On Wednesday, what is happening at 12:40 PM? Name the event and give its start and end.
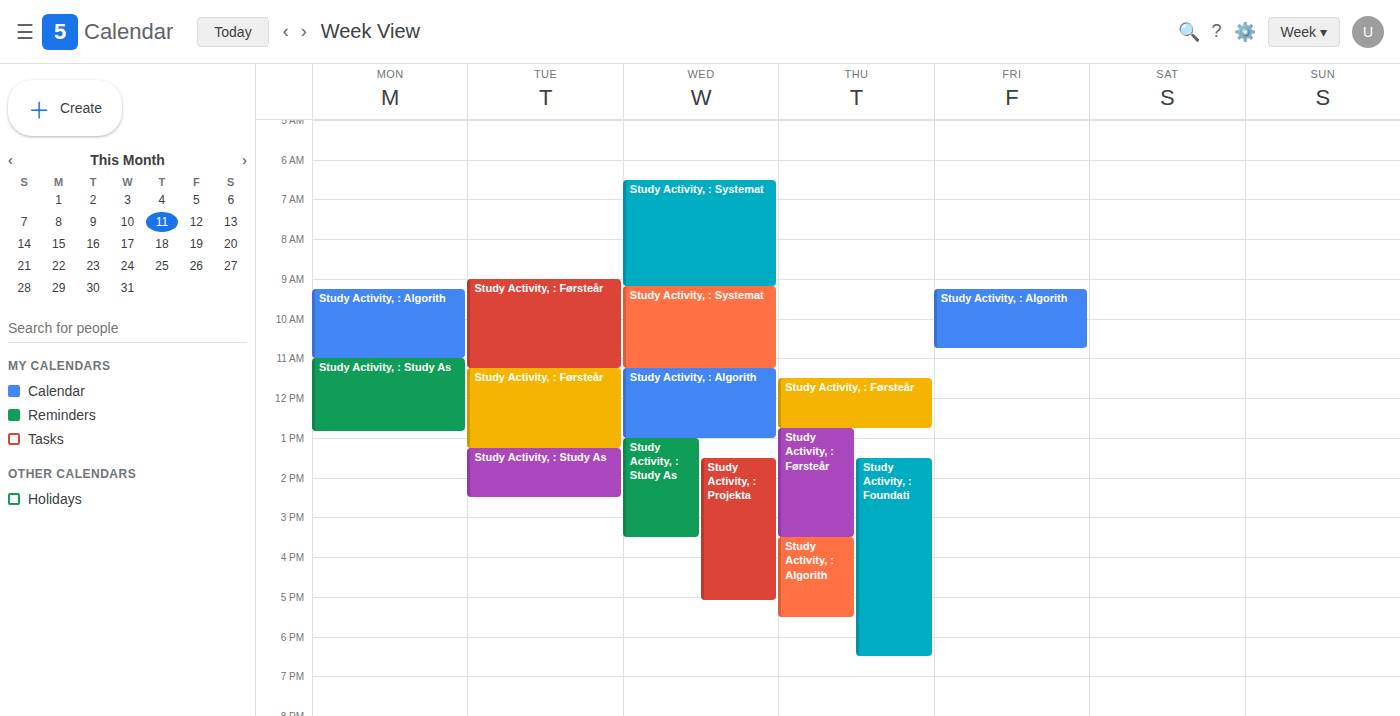
"Study Activity, : Algorith", 11:15 AM to 1:00 PM